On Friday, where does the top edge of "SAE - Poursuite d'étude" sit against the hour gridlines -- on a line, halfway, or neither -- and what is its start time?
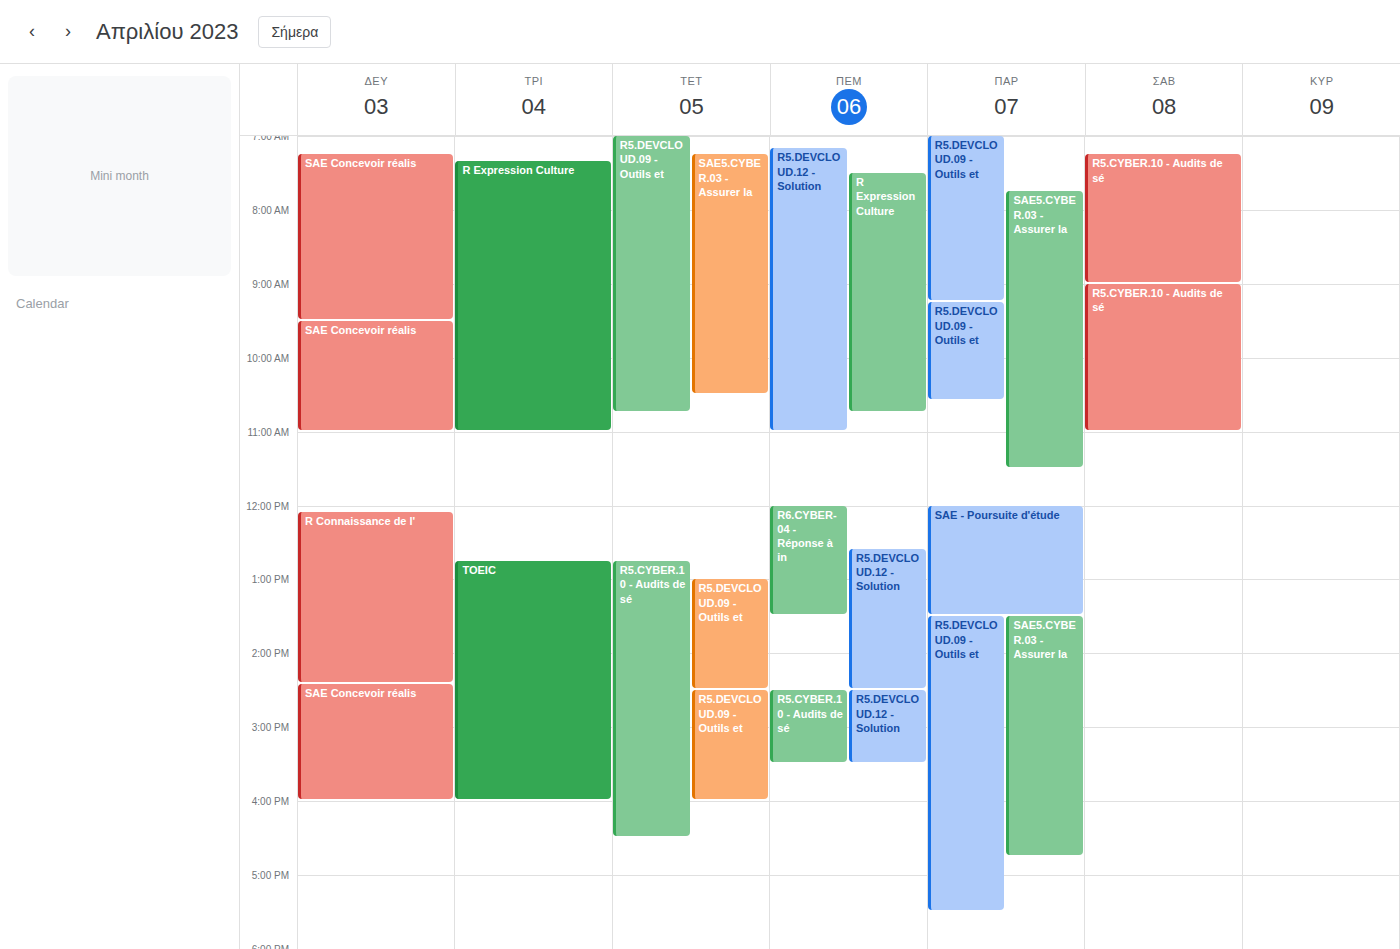
12:00 PM -- exactly on the 12 PM line.